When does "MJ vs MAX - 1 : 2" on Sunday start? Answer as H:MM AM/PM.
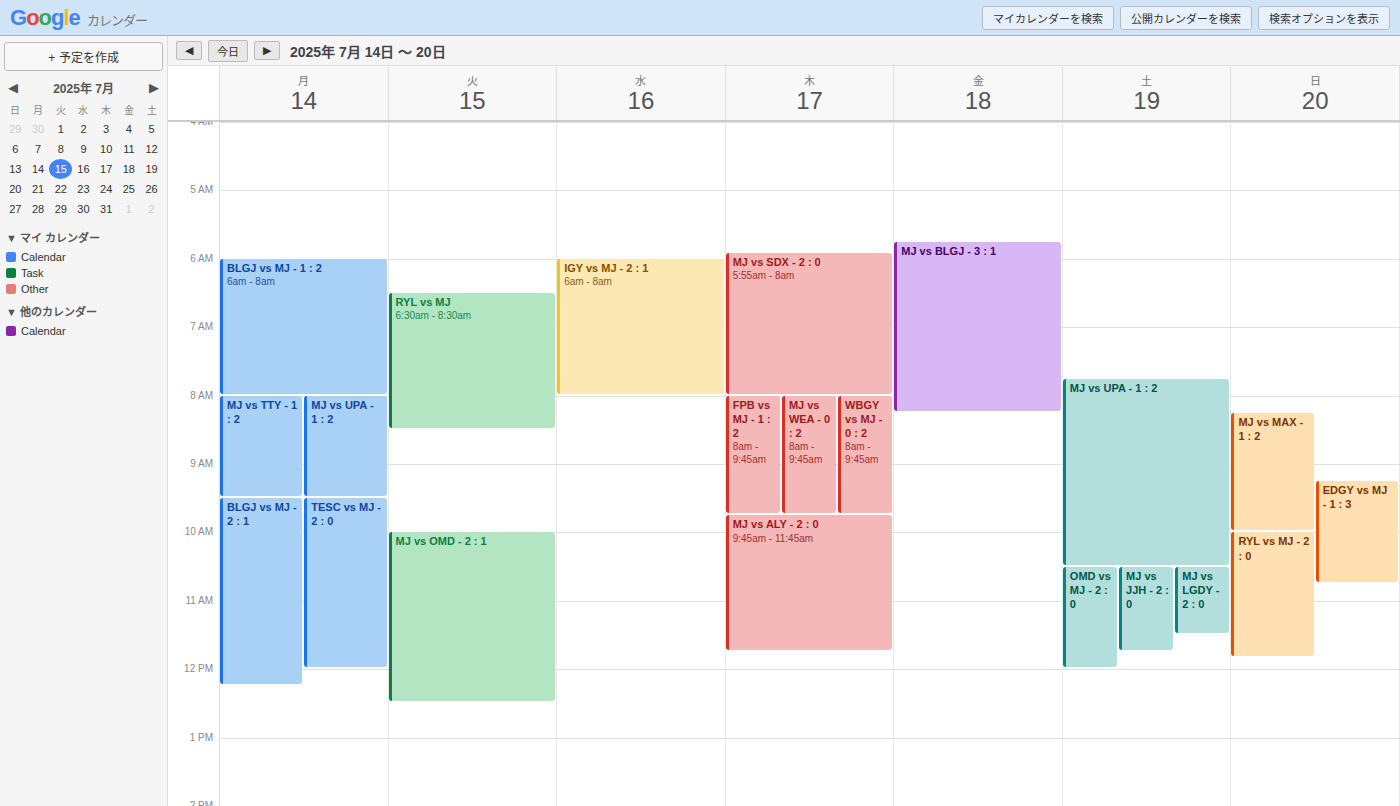
8:15 AM